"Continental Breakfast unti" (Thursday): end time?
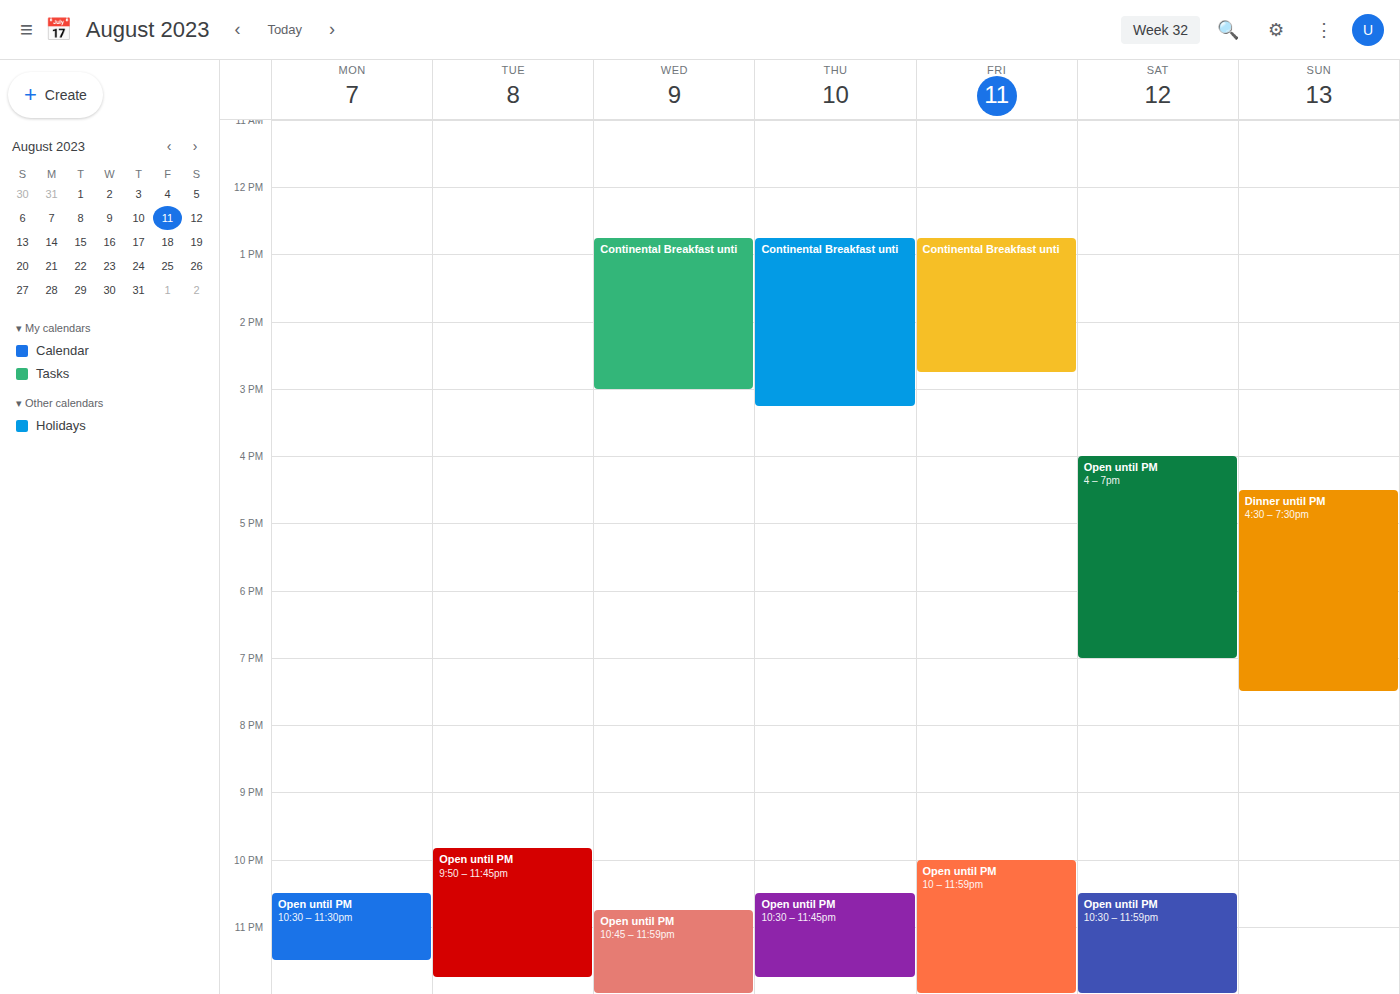
3:15 PM